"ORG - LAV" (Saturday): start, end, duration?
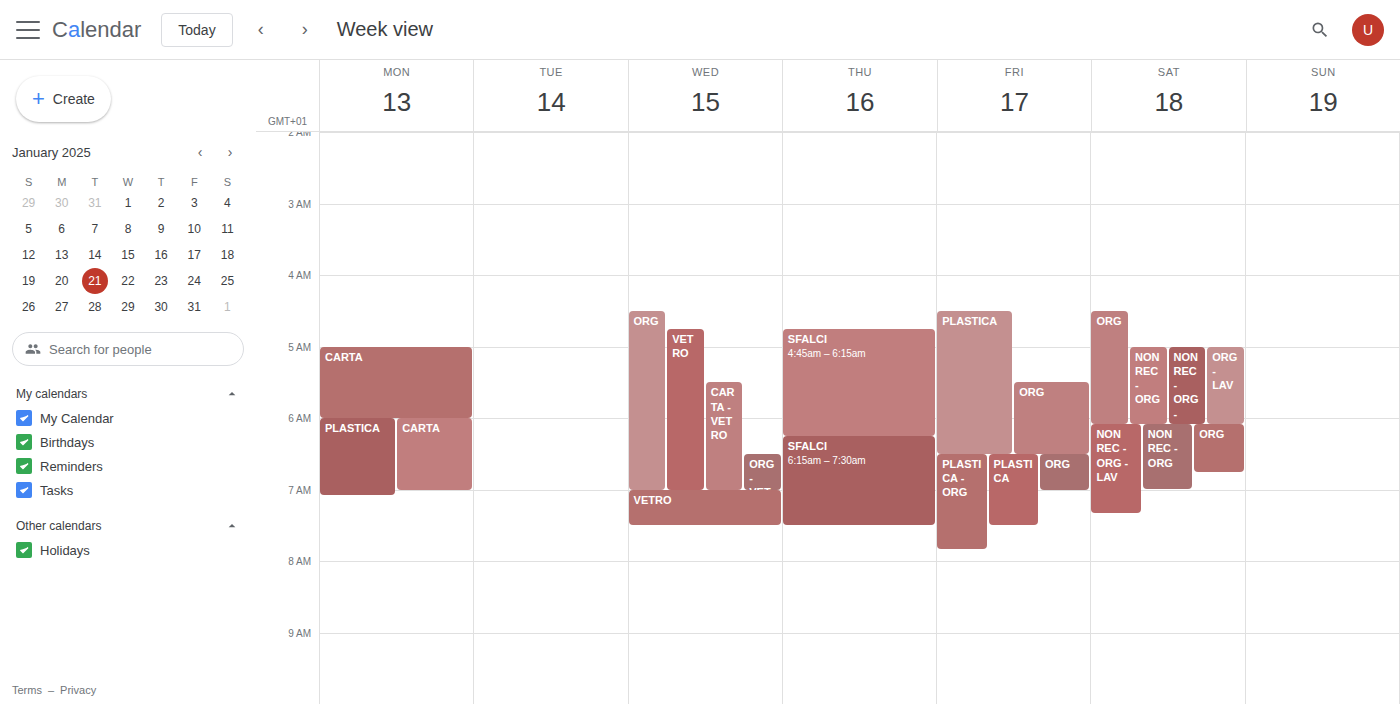
5:00 AM to 6:05 AM, 1 hour 5 minutes